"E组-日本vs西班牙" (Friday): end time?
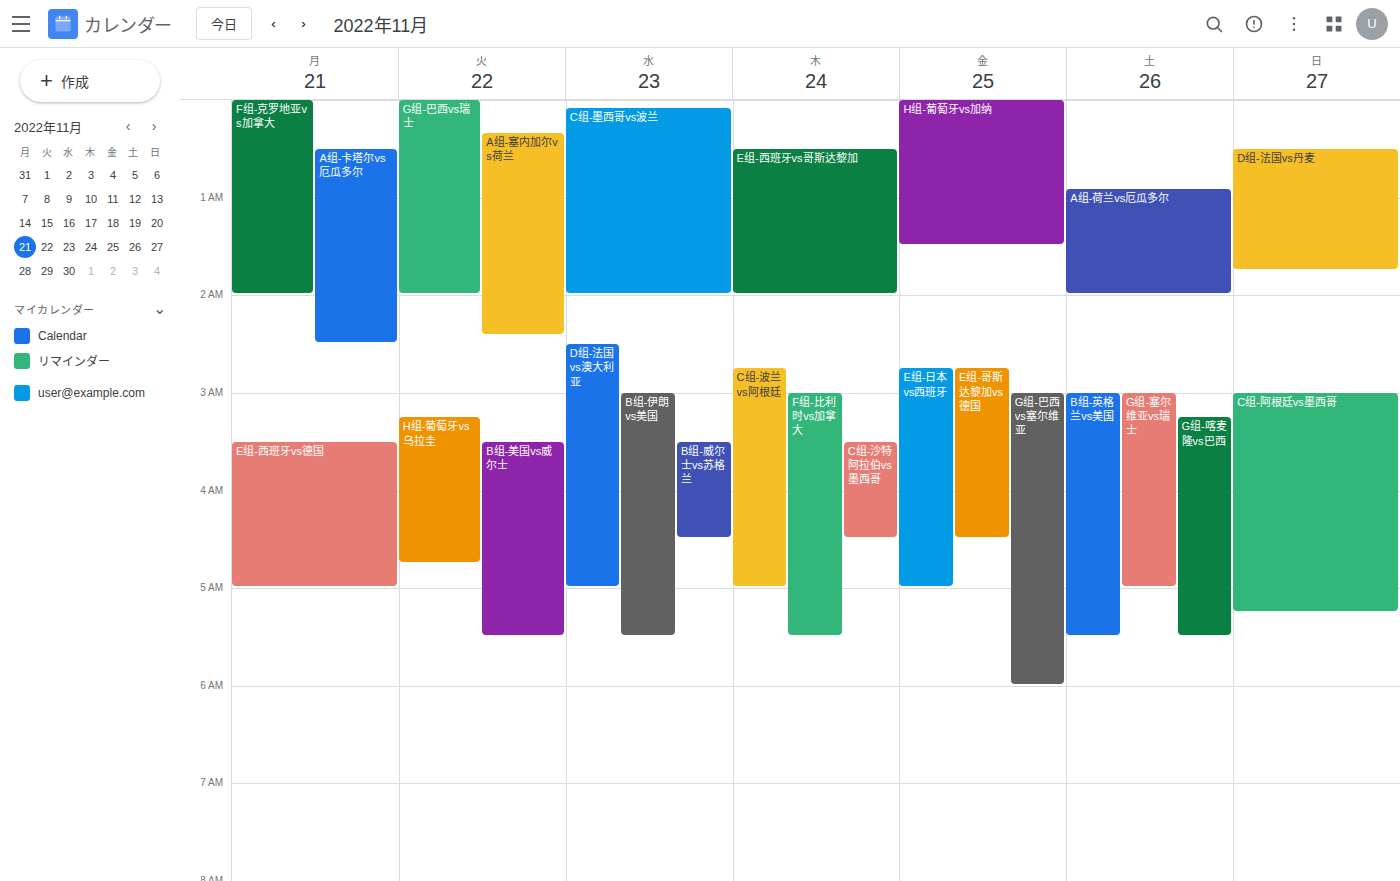
5:00 AM